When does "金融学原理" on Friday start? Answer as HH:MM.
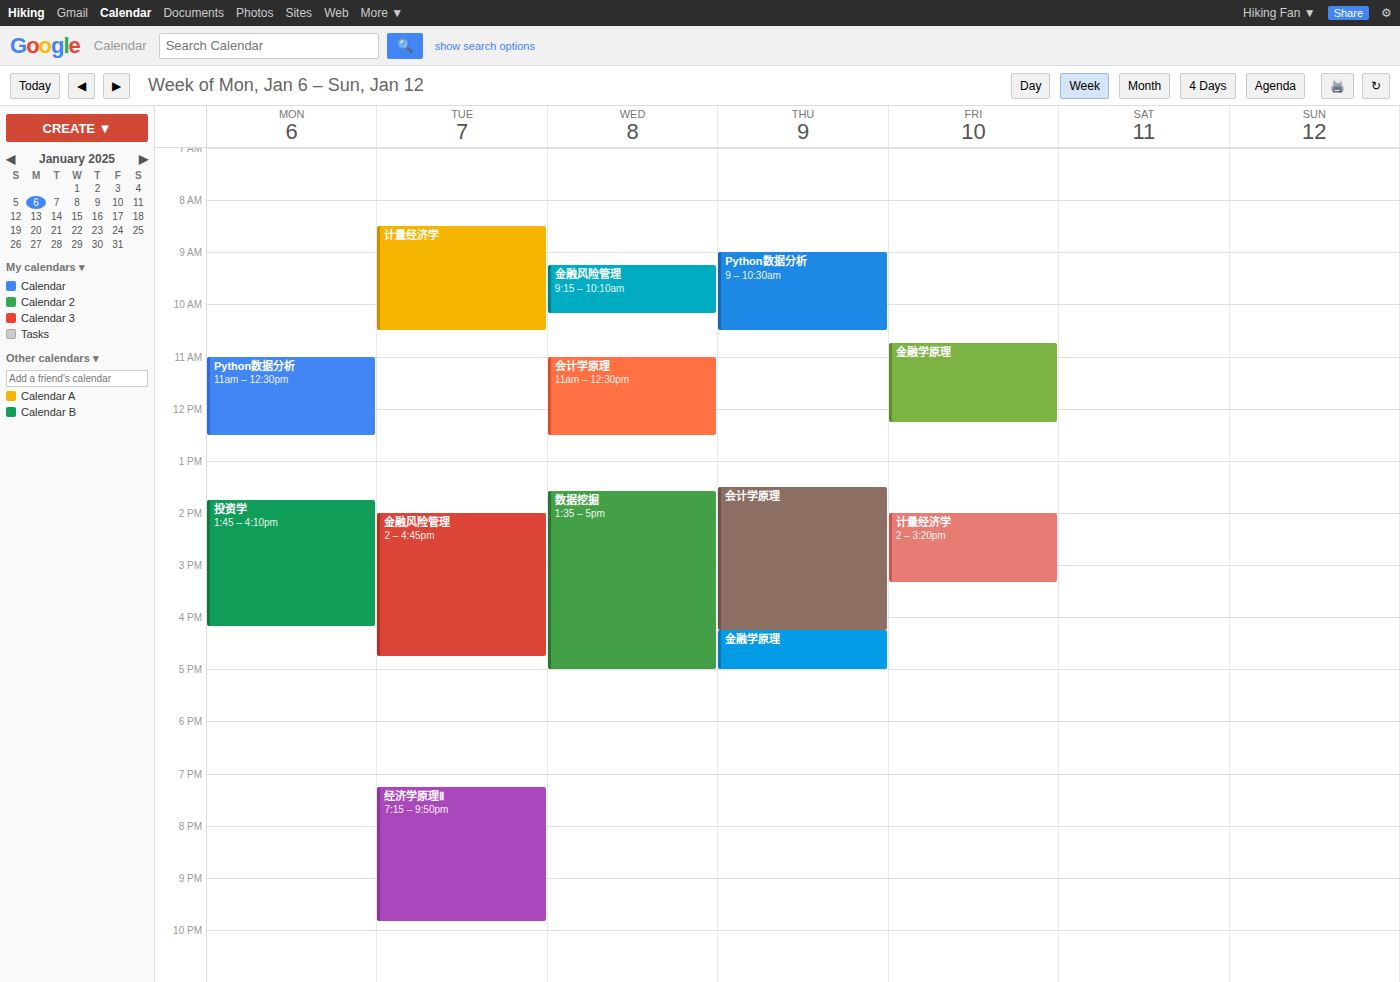
10:45